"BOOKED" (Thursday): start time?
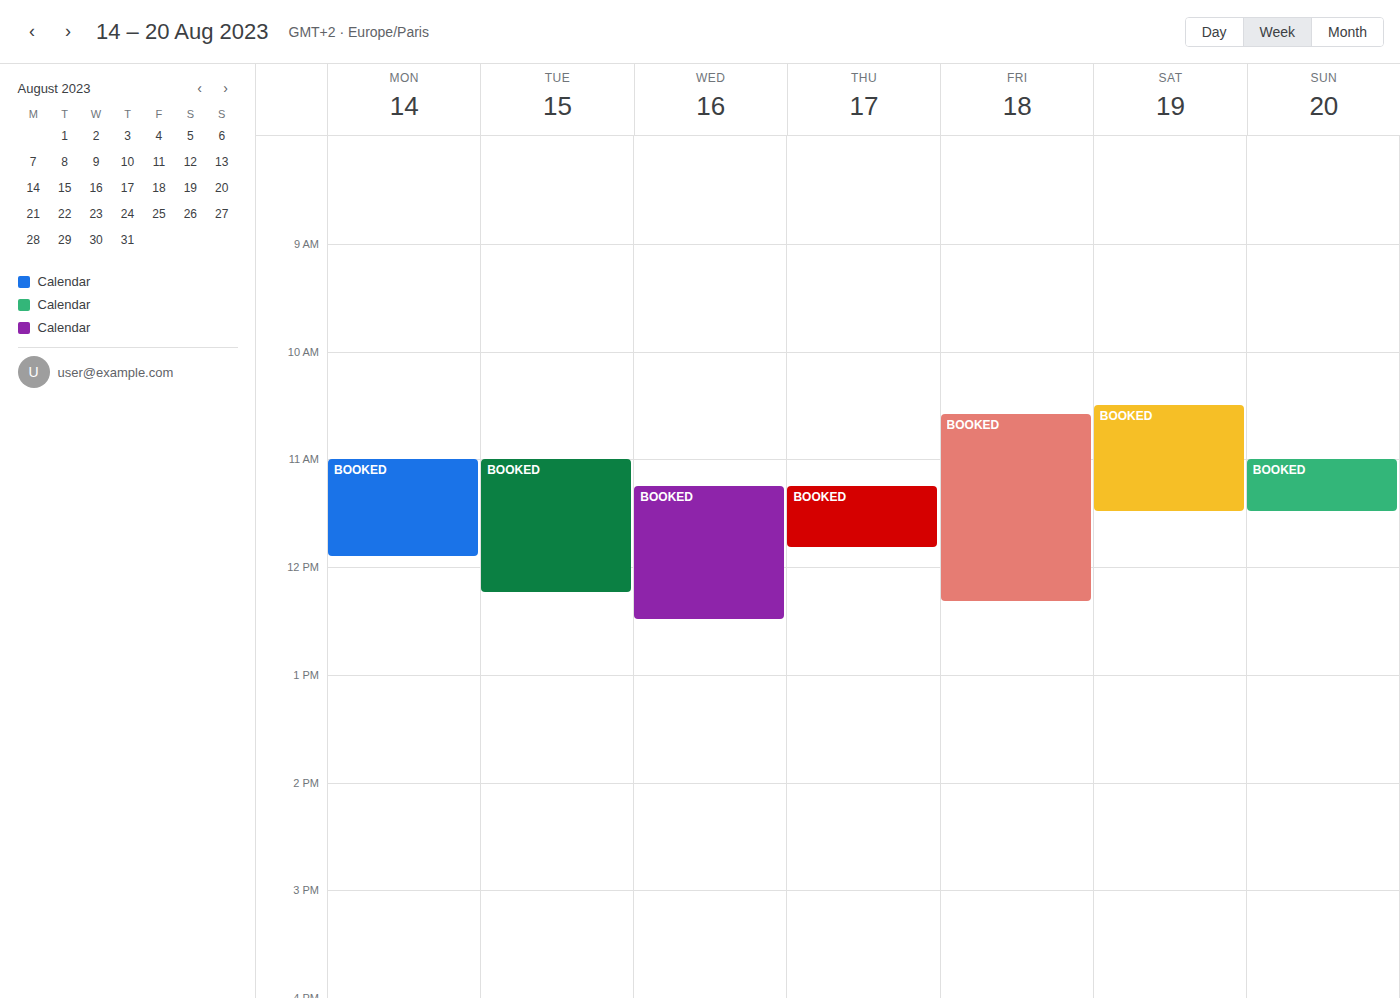
11:15 AM